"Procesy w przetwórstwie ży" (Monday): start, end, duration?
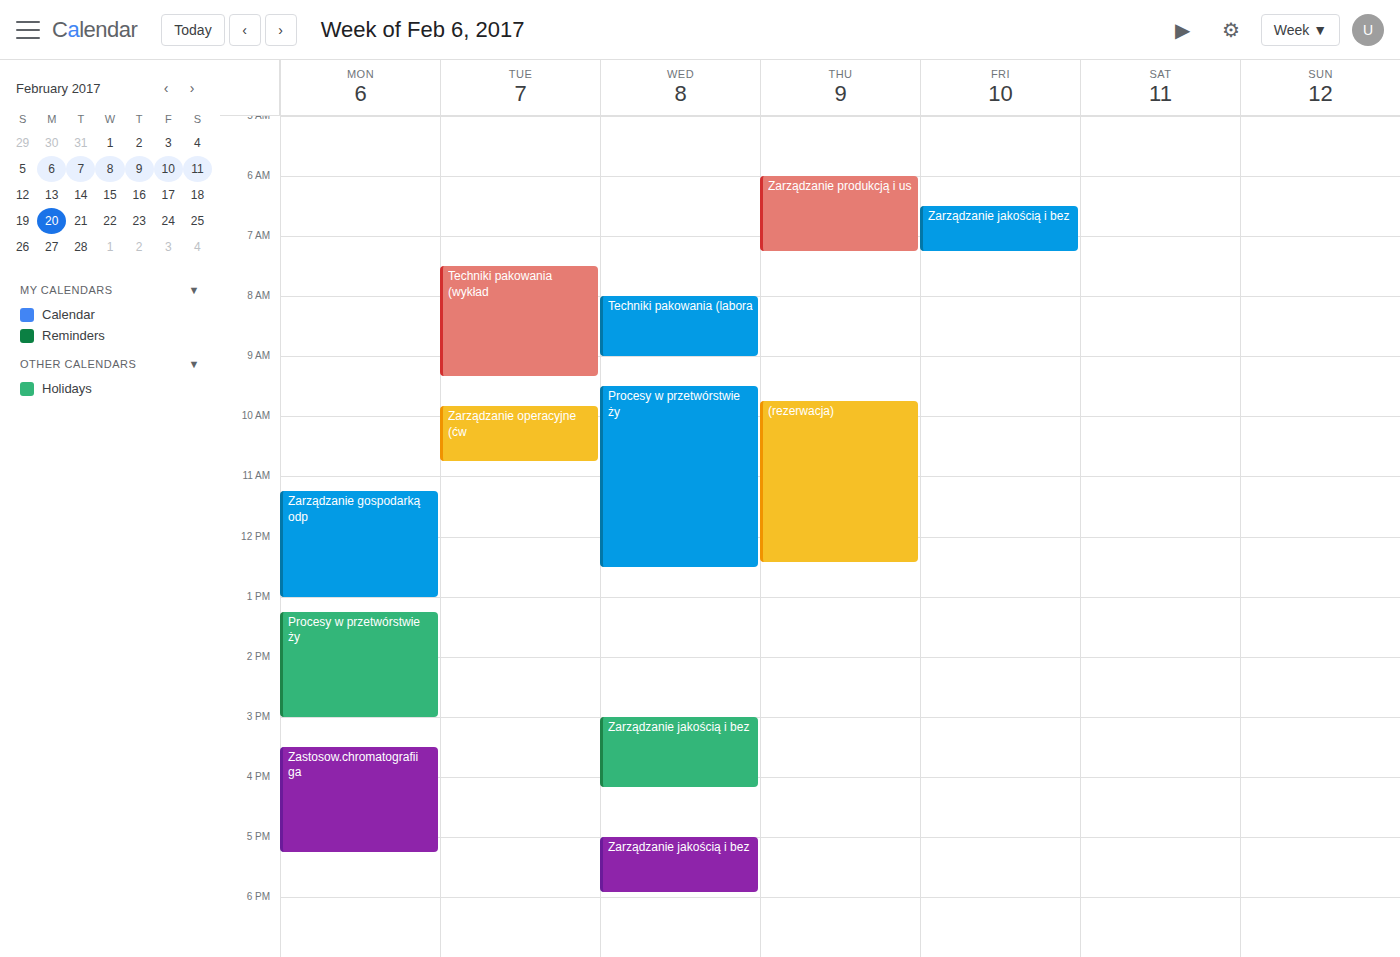
1:15 PM to 3:00 PM, 1 hour 45 minutes